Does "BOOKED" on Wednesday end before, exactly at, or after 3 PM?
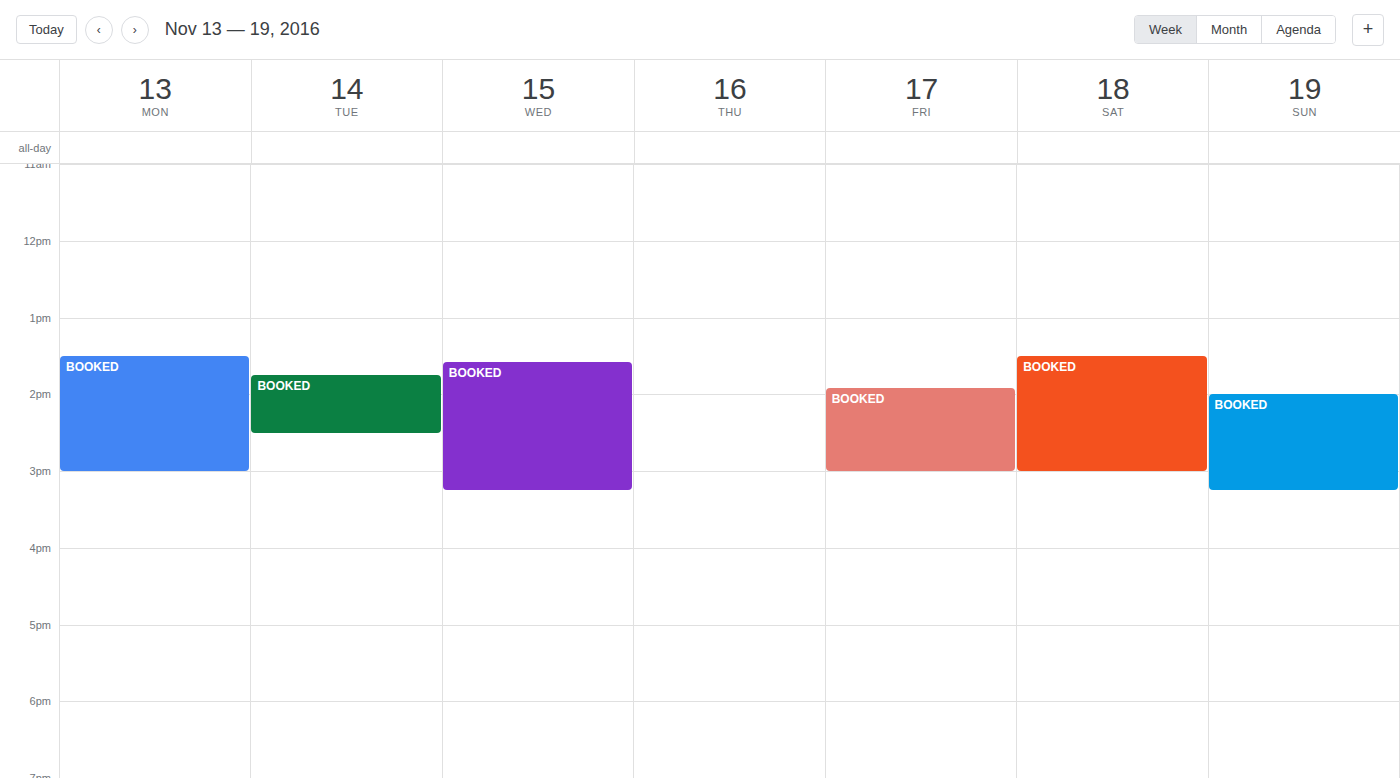
3:15 PM -- after 3 PM, 15 minutes below the 3 PM line.